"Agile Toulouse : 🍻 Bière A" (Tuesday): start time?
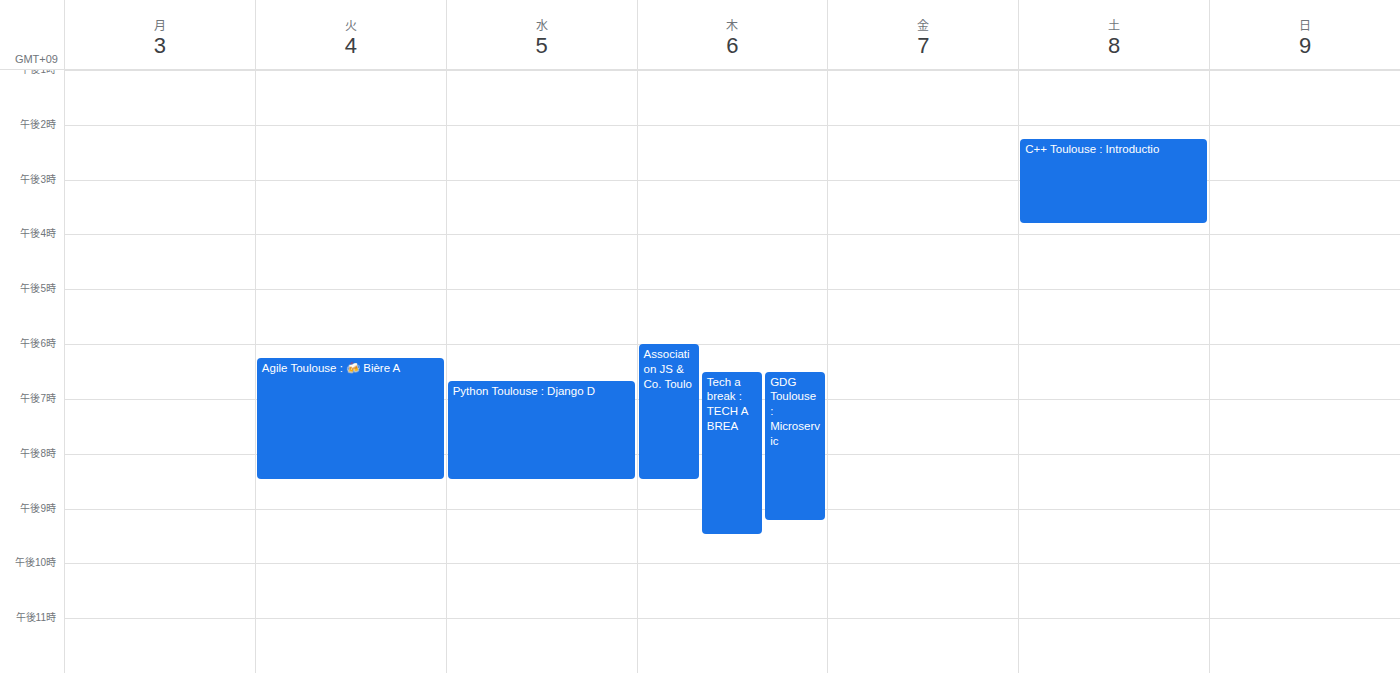
6:15 PM